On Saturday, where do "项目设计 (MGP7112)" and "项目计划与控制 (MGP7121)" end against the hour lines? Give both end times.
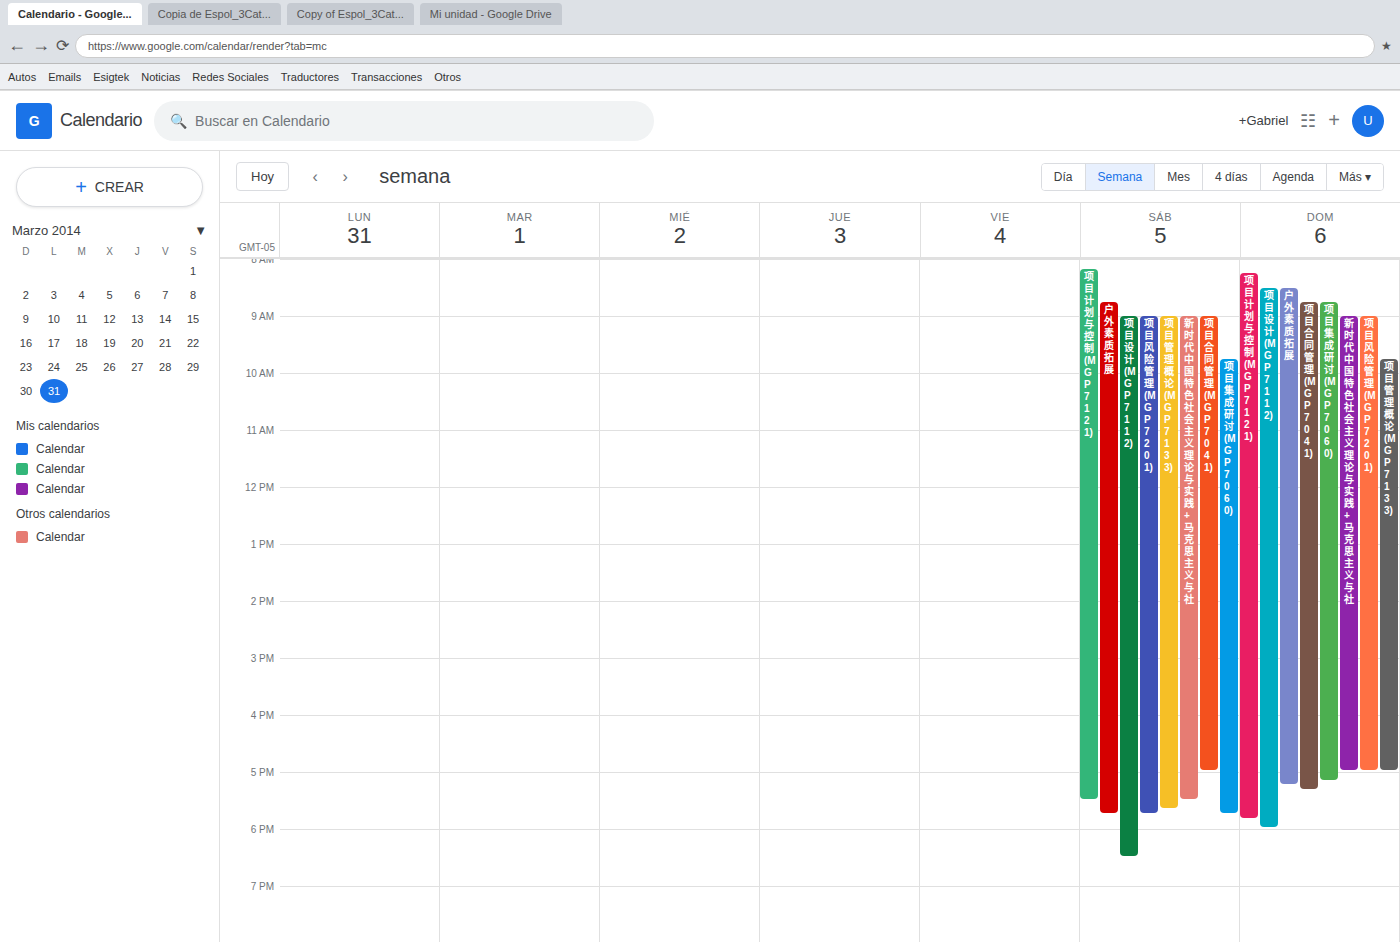
"项目设计 (MGP7112)": 6:30 PM, halfway between the 6 PM and 7 PM lines. "项目计划与控制 (MGP7121)": 5:30 PM, halfway between the 5 PM and 6 PM lines.